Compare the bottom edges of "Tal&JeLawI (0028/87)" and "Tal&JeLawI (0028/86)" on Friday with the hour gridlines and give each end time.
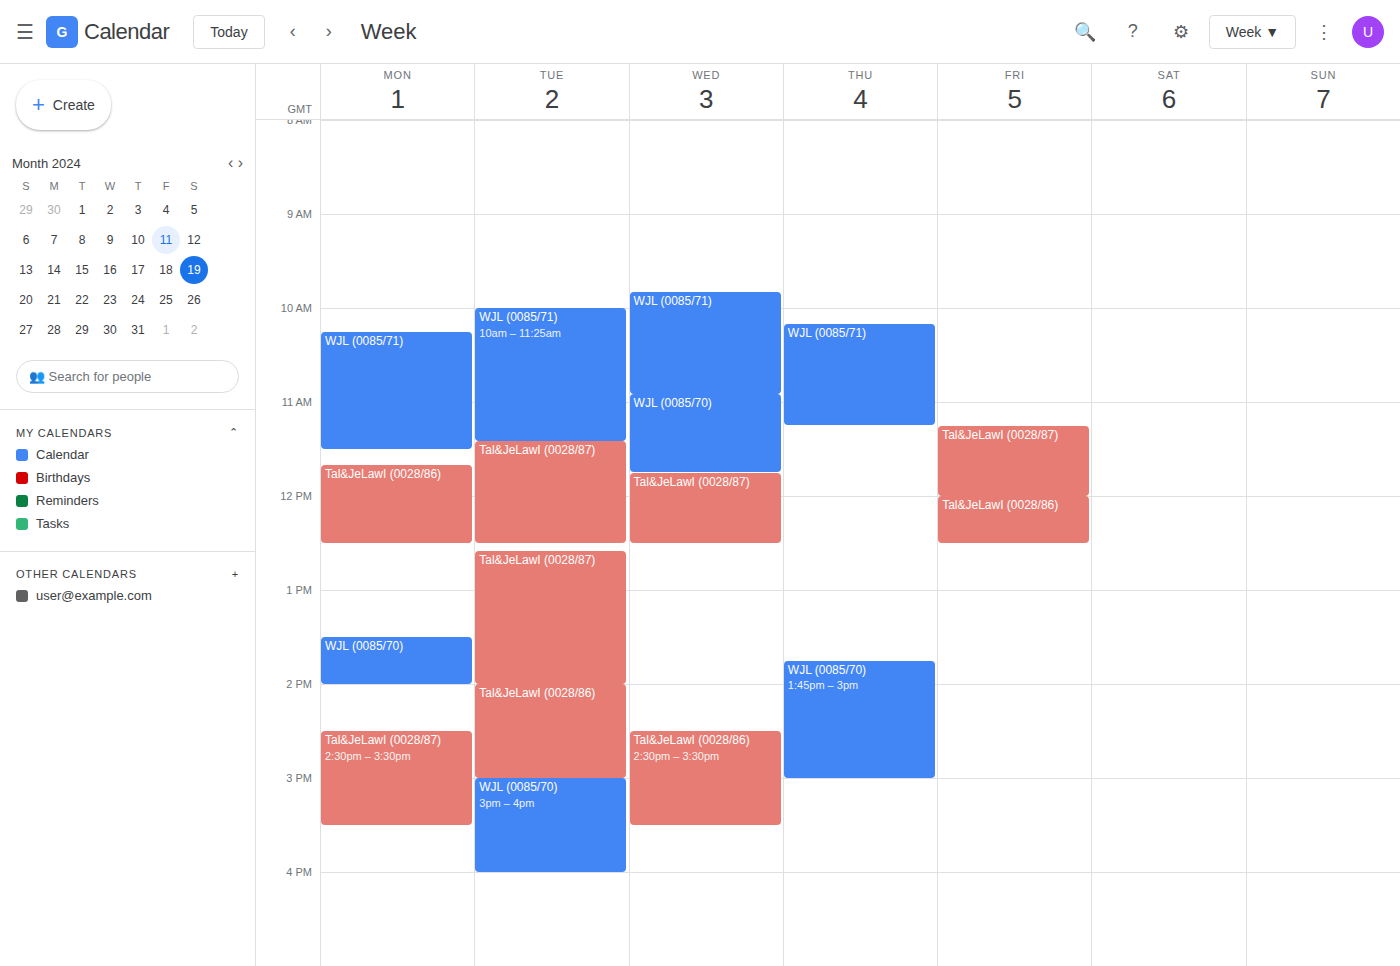
"Tal&JeLawI (0028/87)": 12:00 PM, exactly on the 12 PM line. "Tal&JeLawI (0028/86)": 12:30 PM, halfway between the 12 PM and 1 PM lines.